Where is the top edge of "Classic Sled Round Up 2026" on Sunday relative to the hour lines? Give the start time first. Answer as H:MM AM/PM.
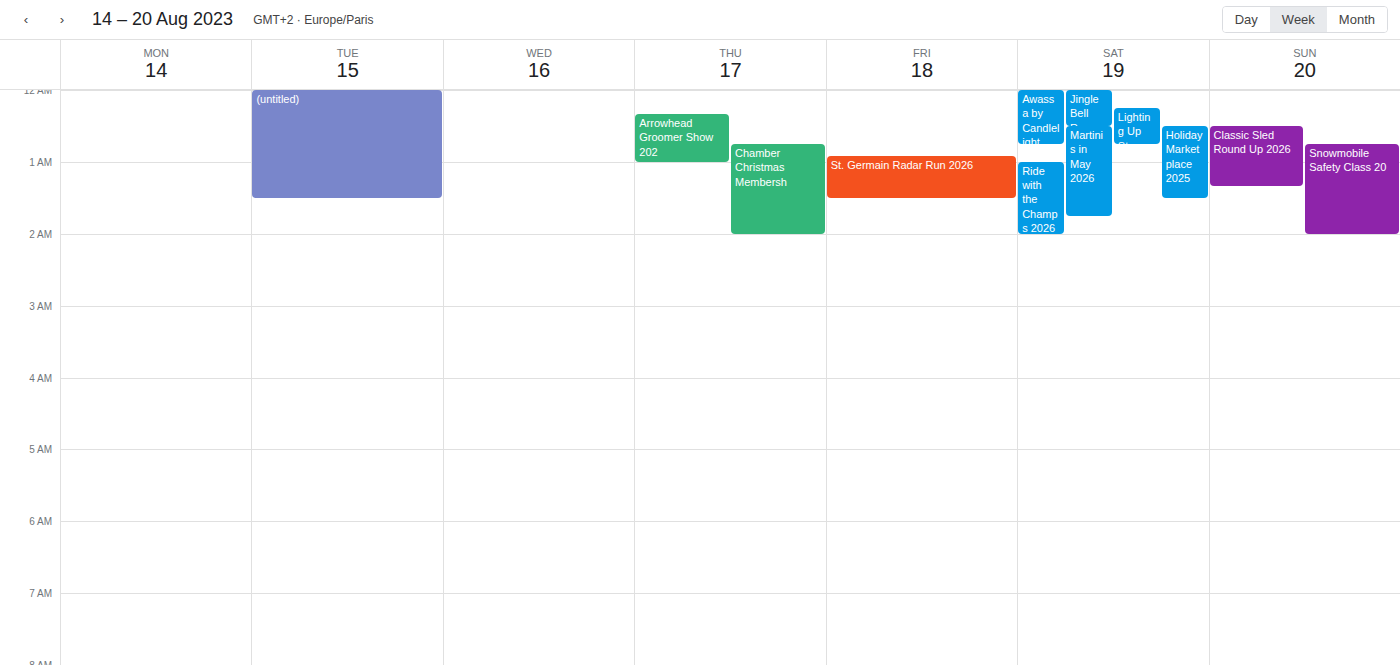
12:30 AM -- halfway between the 12 AM and 1 AM lines.